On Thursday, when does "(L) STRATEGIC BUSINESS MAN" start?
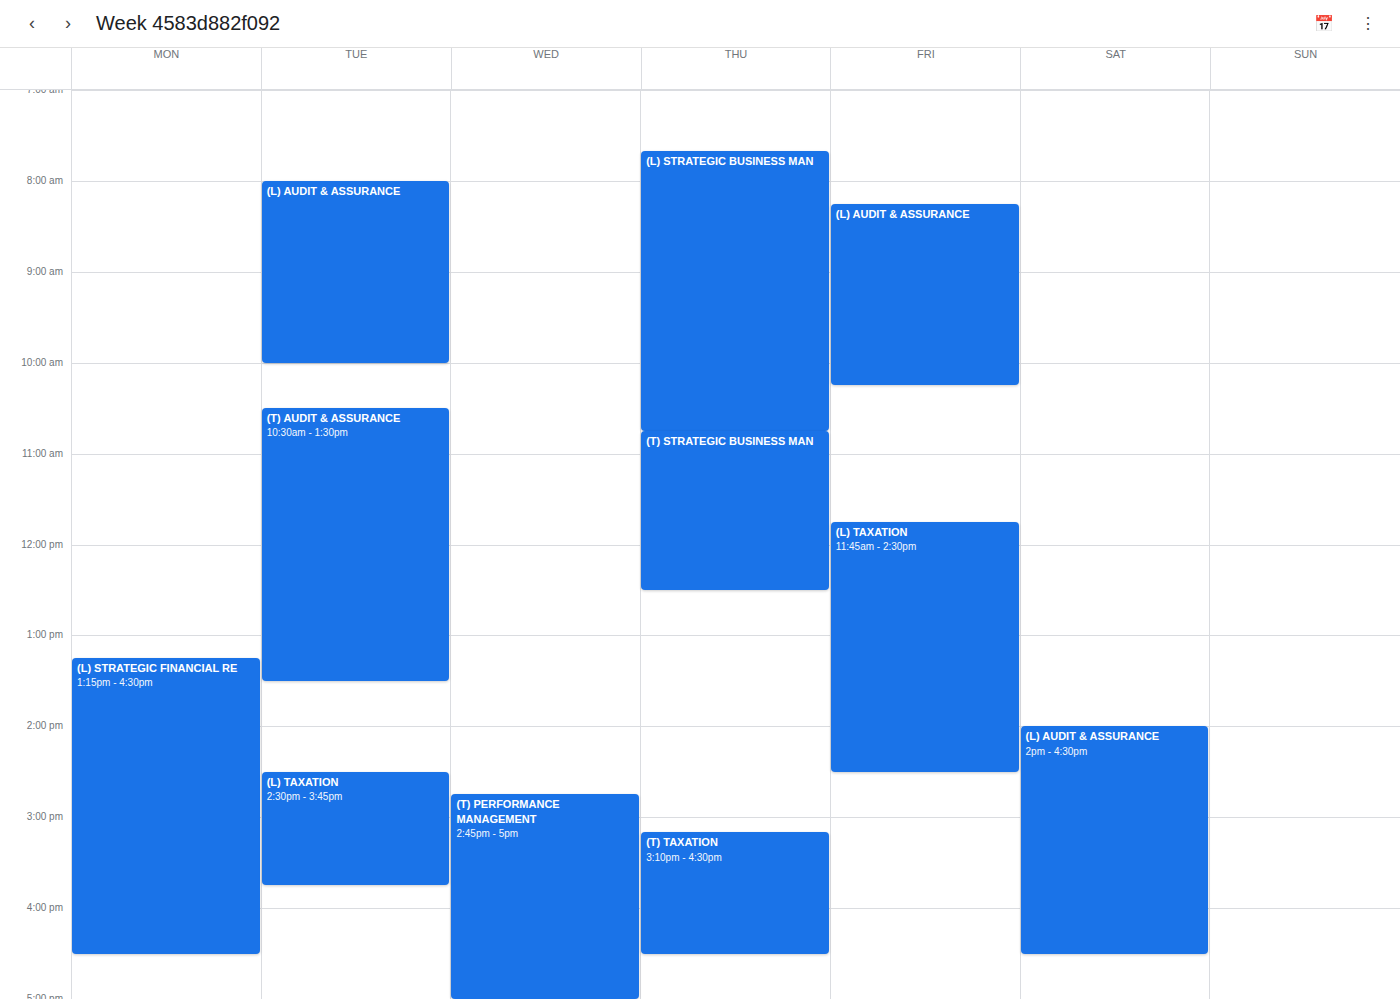
7:40 AM